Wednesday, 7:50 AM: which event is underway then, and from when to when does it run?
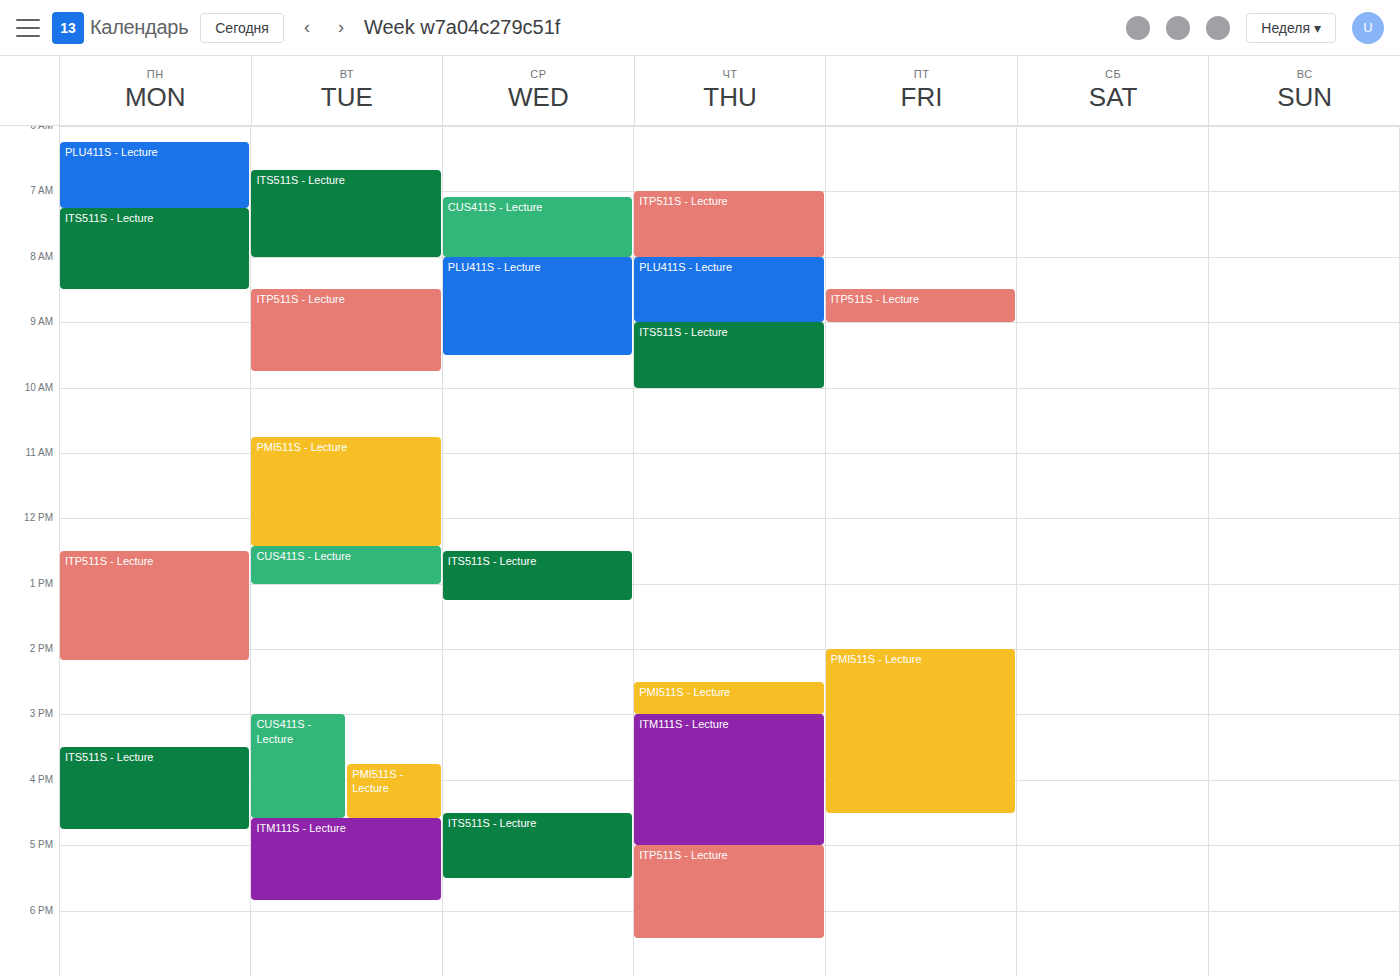
"CUS411S - Lecture", 7:05 AM to 8:00 AM